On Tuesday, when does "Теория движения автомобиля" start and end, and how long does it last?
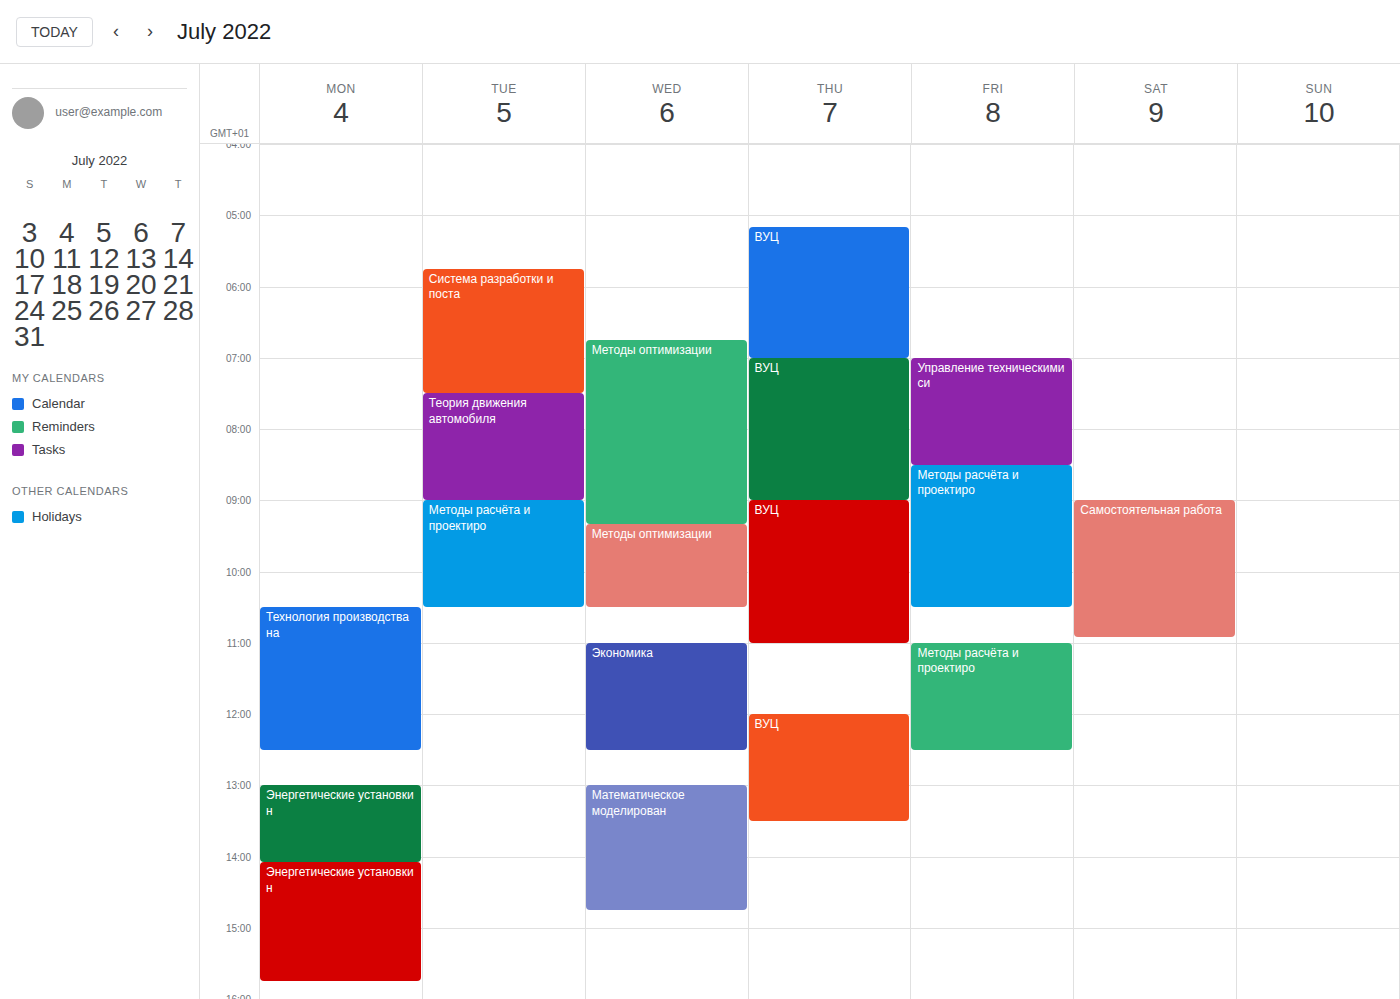
7:30 AM to 9:00 AM, 1 hour 30 minutes